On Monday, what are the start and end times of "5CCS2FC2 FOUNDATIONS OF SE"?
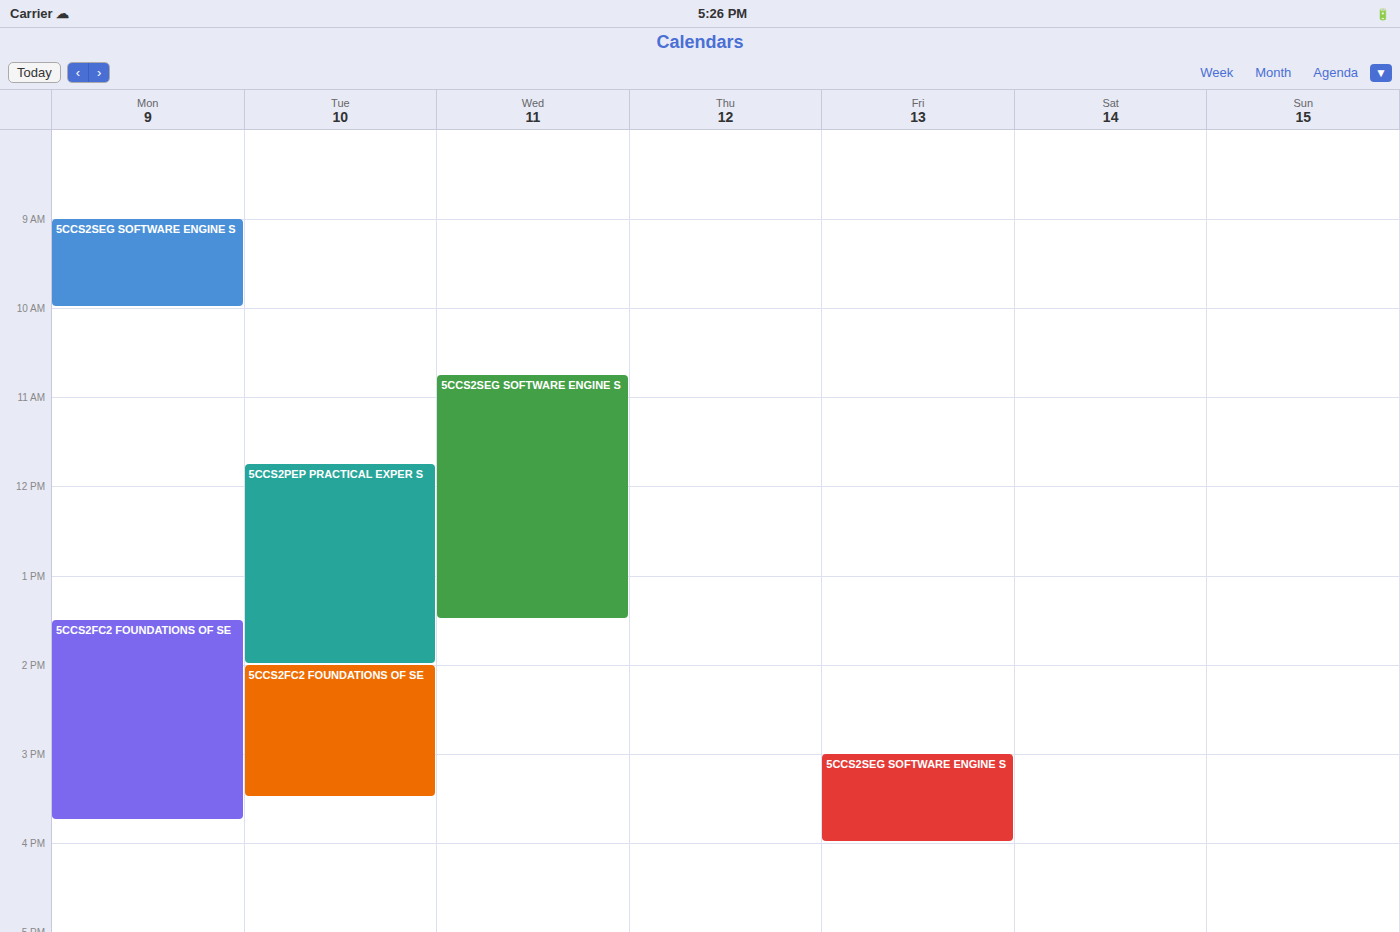
1:30 PM to 3:45 PM